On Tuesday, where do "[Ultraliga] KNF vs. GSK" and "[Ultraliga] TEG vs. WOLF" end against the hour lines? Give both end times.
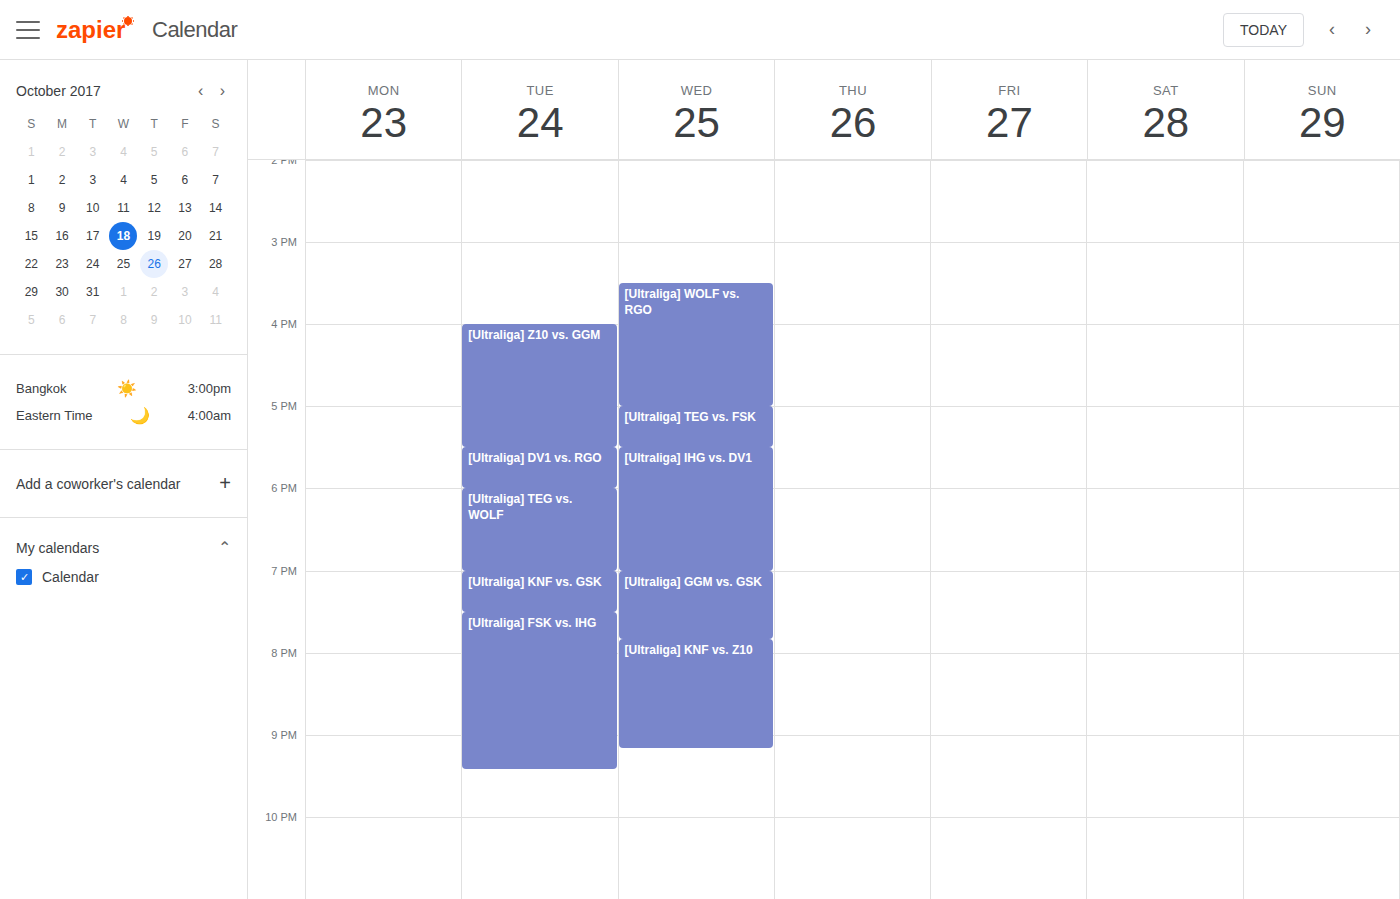
"[Ultraliga] KNF vs. GSK": 7:30 PM, halfway between the 7 PM and 8 PM lines. "[Ultraliga] TEG vs. WOLF": 7:00 PM, exactly on the 7 PM line.